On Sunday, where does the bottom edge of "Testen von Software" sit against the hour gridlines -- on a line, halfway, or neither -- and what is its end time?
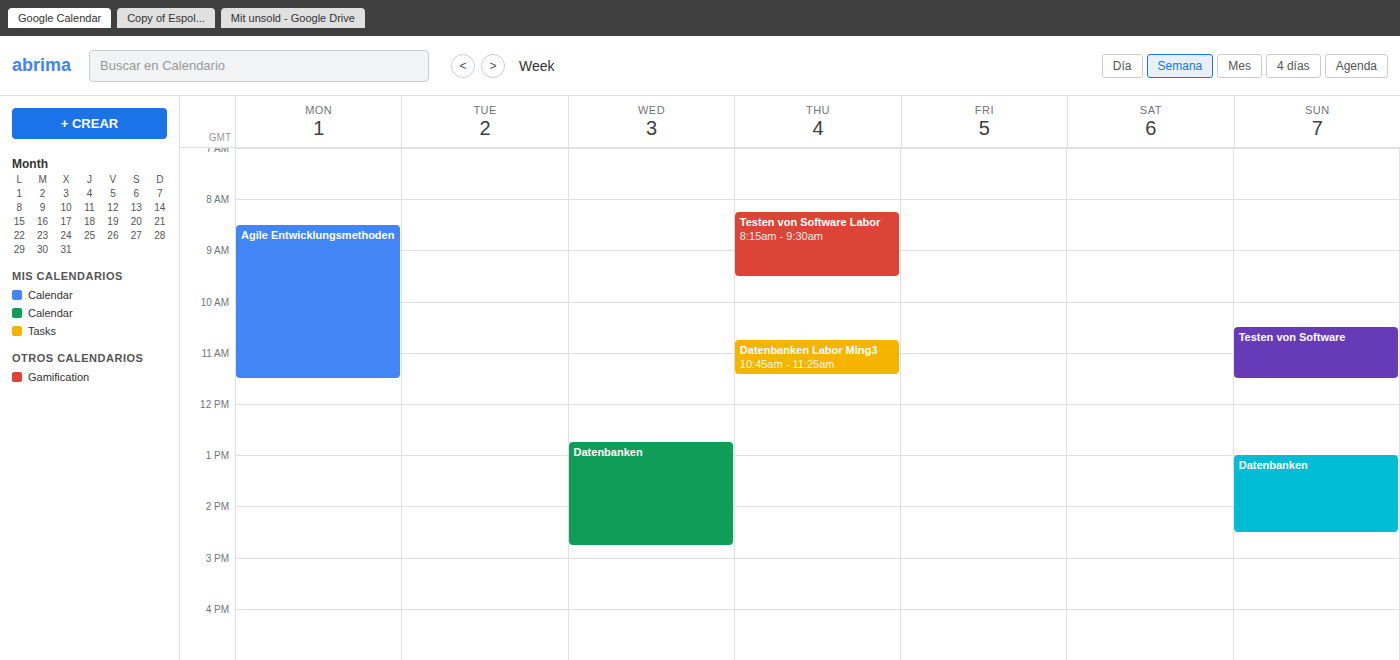
11:30 AM -- halfway between the 11 AM and 12 PM lines.